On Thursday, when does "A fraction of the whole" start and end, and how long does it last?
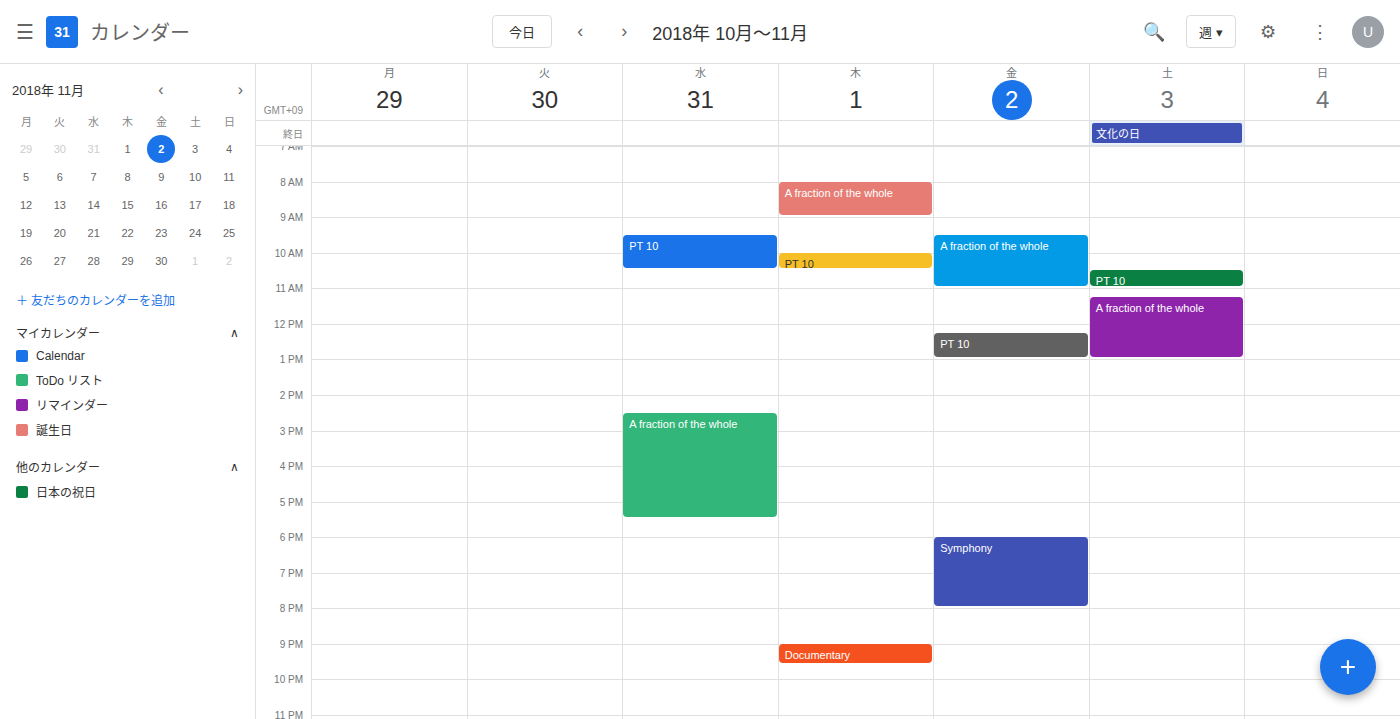
8:00 AM to 9:00 AM, 1 hour